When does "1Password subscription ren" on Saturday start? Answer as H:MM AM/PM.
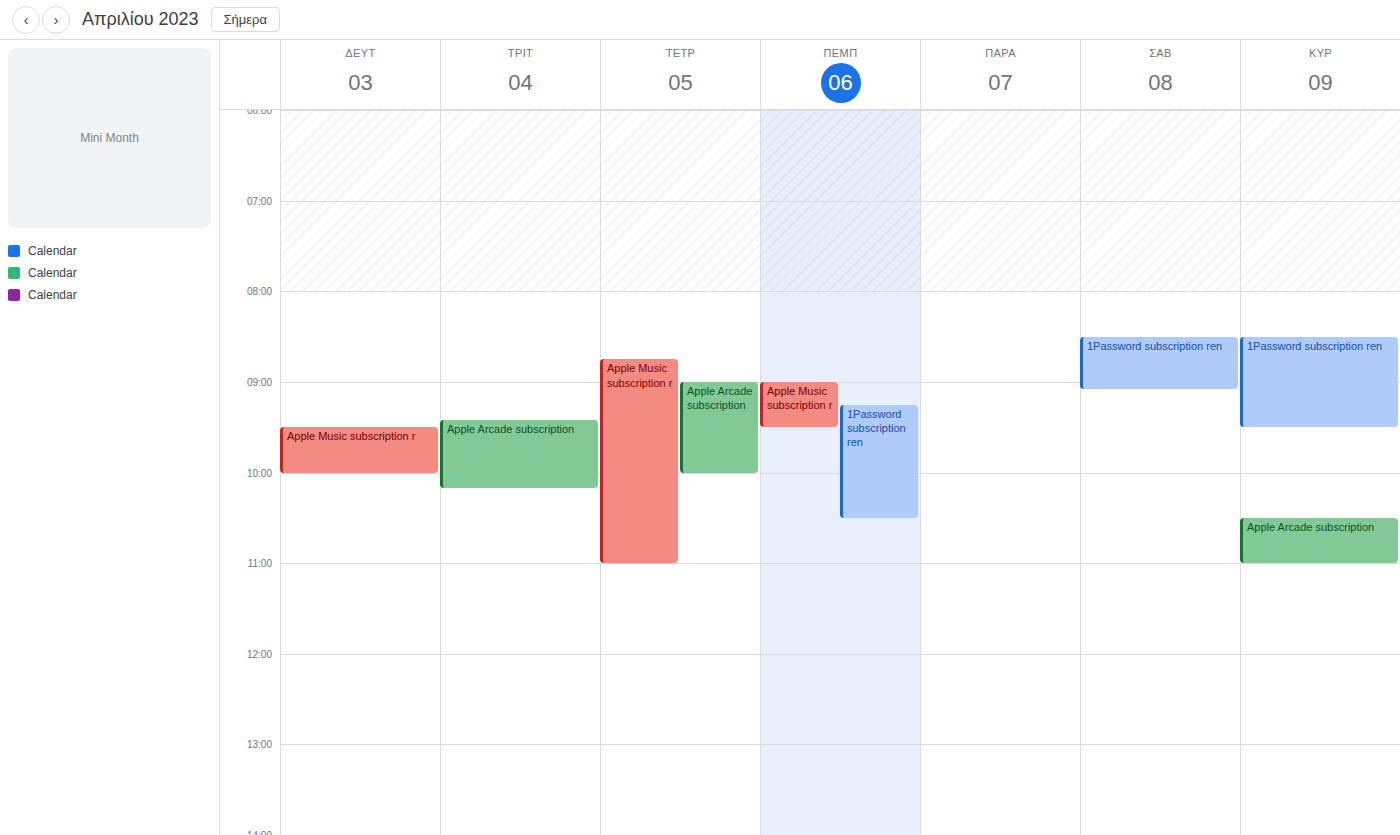
8:30 AM